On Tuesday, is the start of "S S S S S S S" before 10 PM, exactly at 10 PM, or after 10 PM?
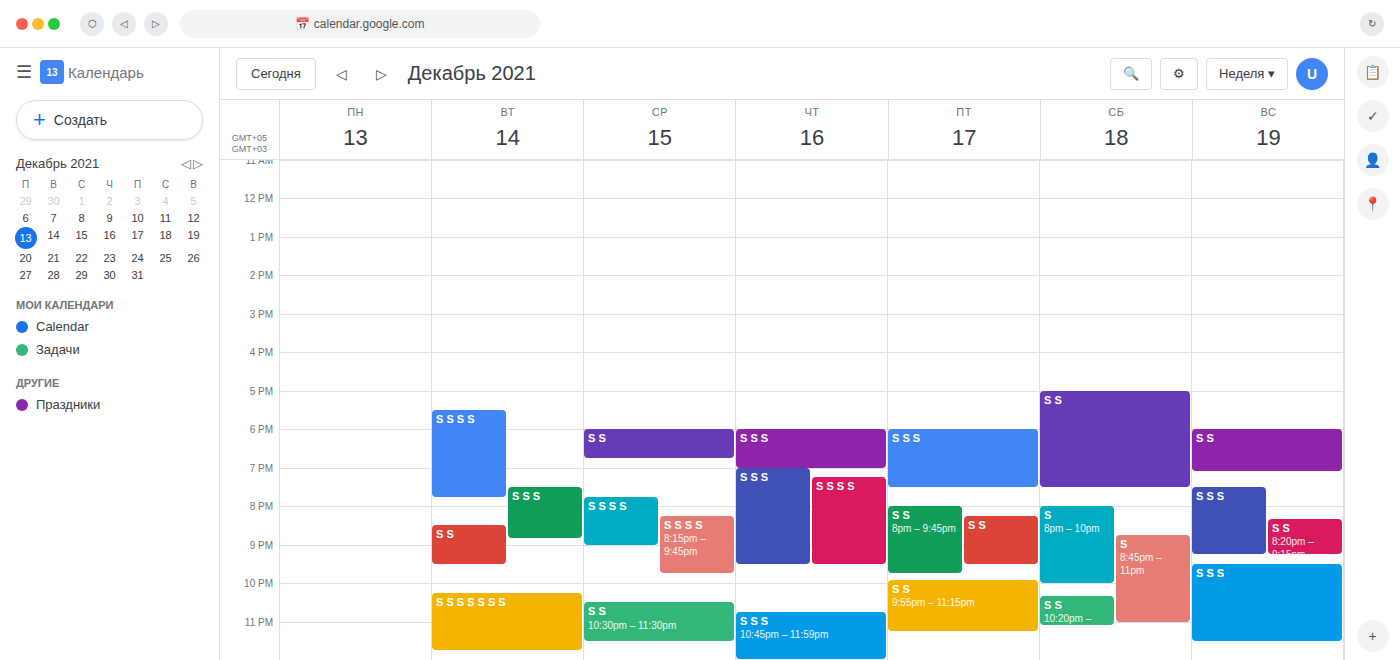
10:15 PM -- after 10 PM, 15 minutes below the 10 PM line.